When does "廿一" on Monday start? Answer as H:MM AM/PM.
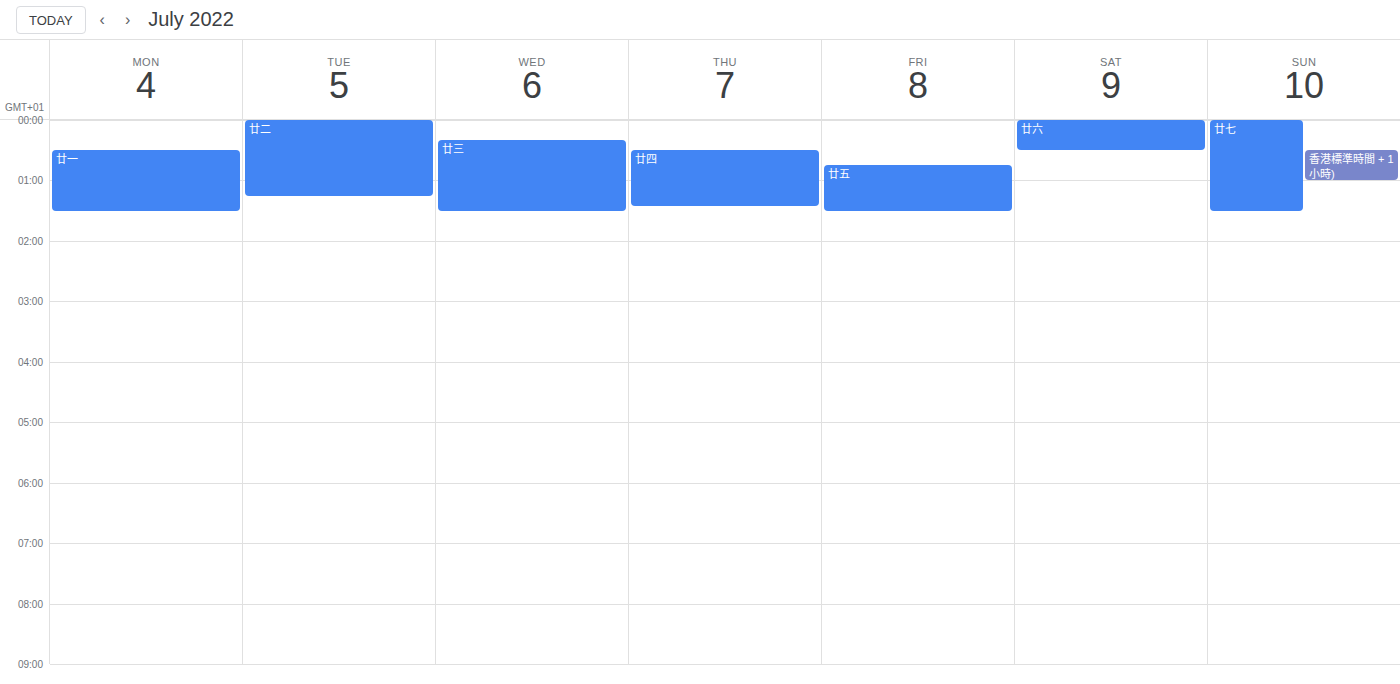
12:30 AM